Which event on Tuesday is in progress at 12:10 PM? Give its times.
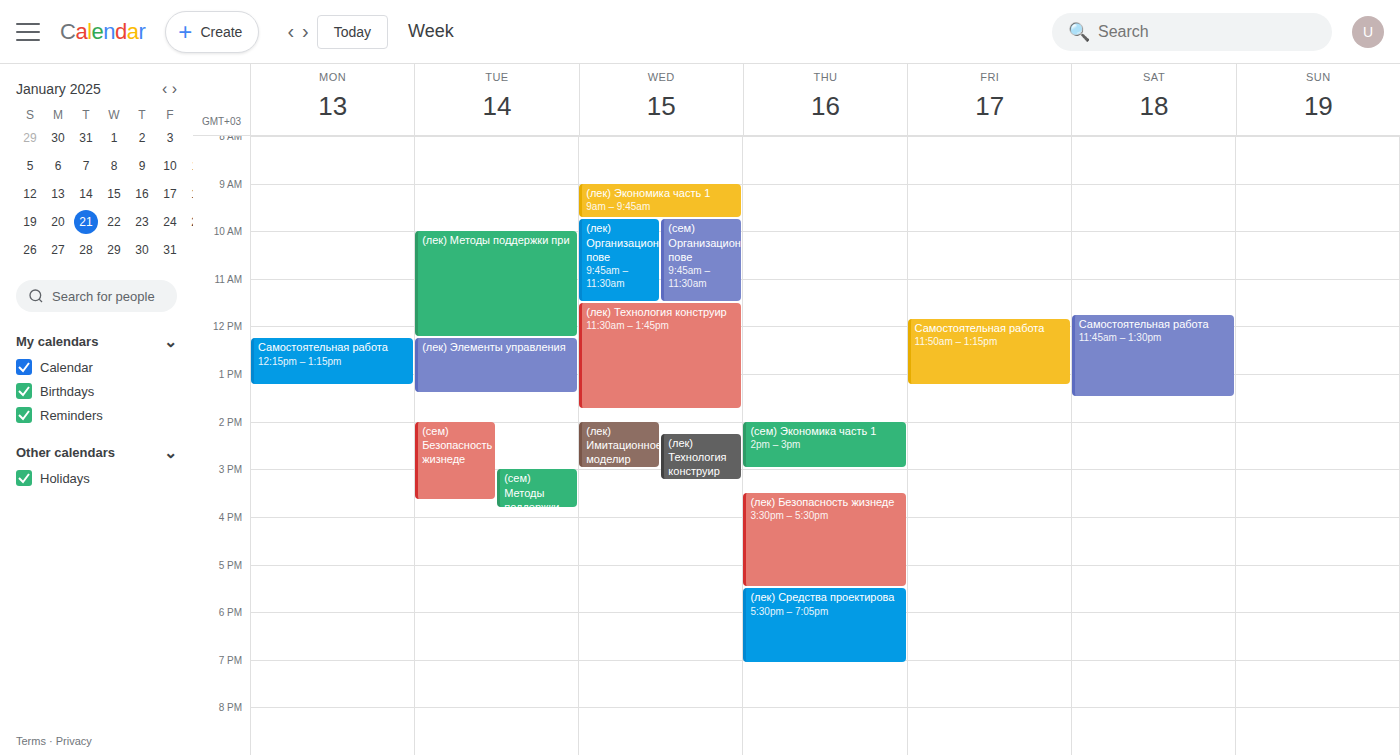
"(лек) Методы поддержки при", 10:00 AM to 12:15 PM